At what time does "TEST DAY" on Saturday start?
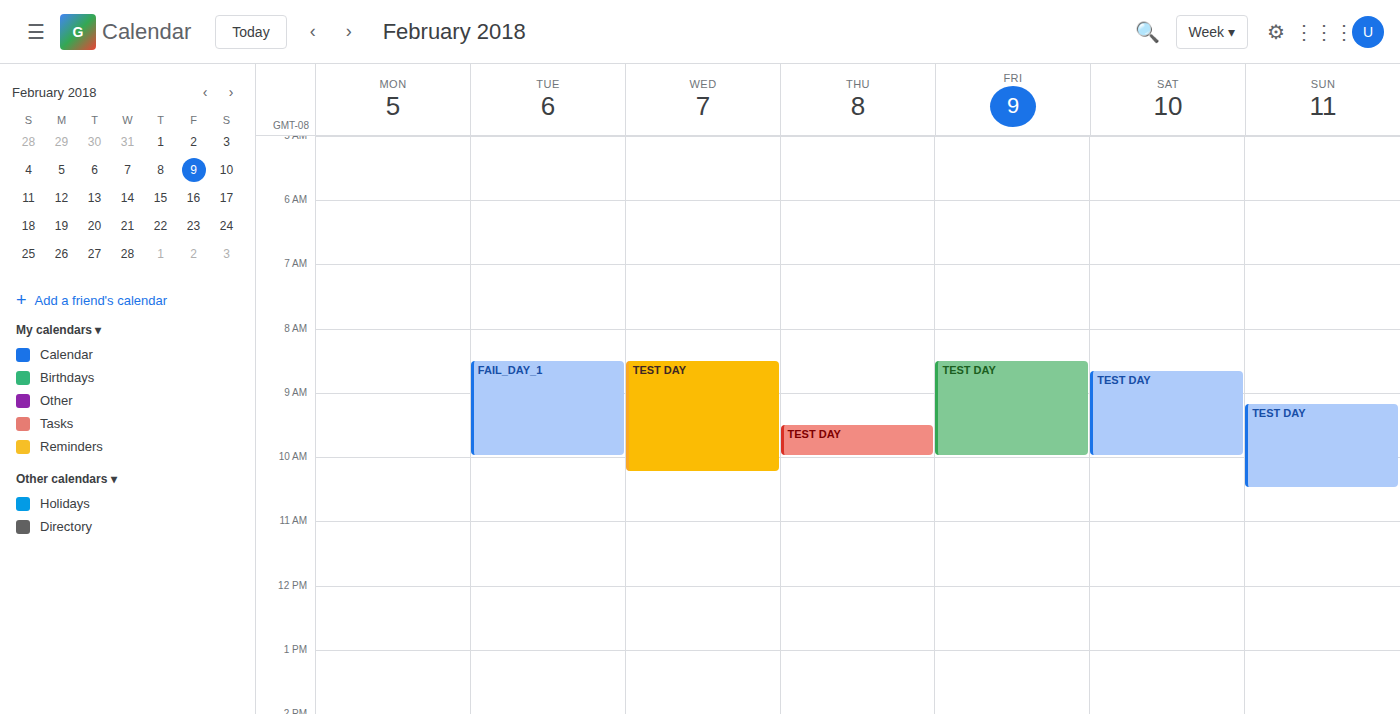
8:40 AM